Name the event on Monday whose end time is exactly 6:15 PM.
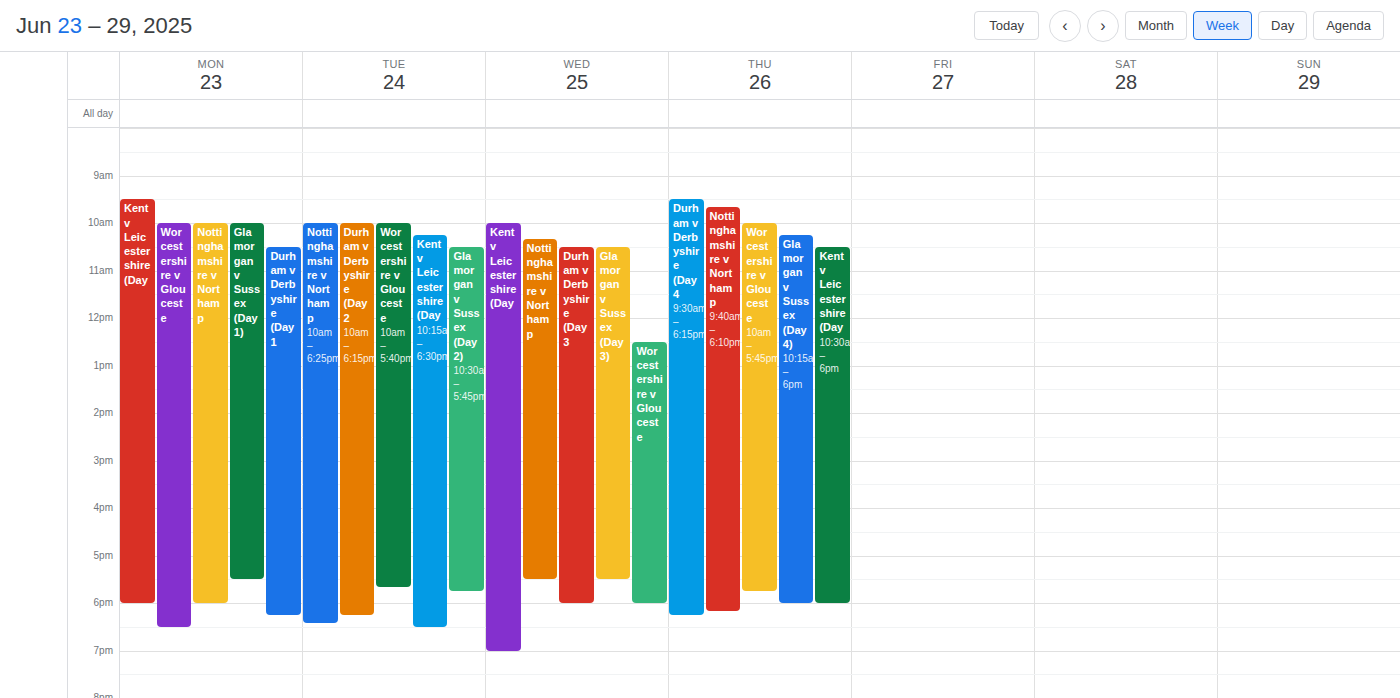
"Durham v Derbyshire (Day 1"